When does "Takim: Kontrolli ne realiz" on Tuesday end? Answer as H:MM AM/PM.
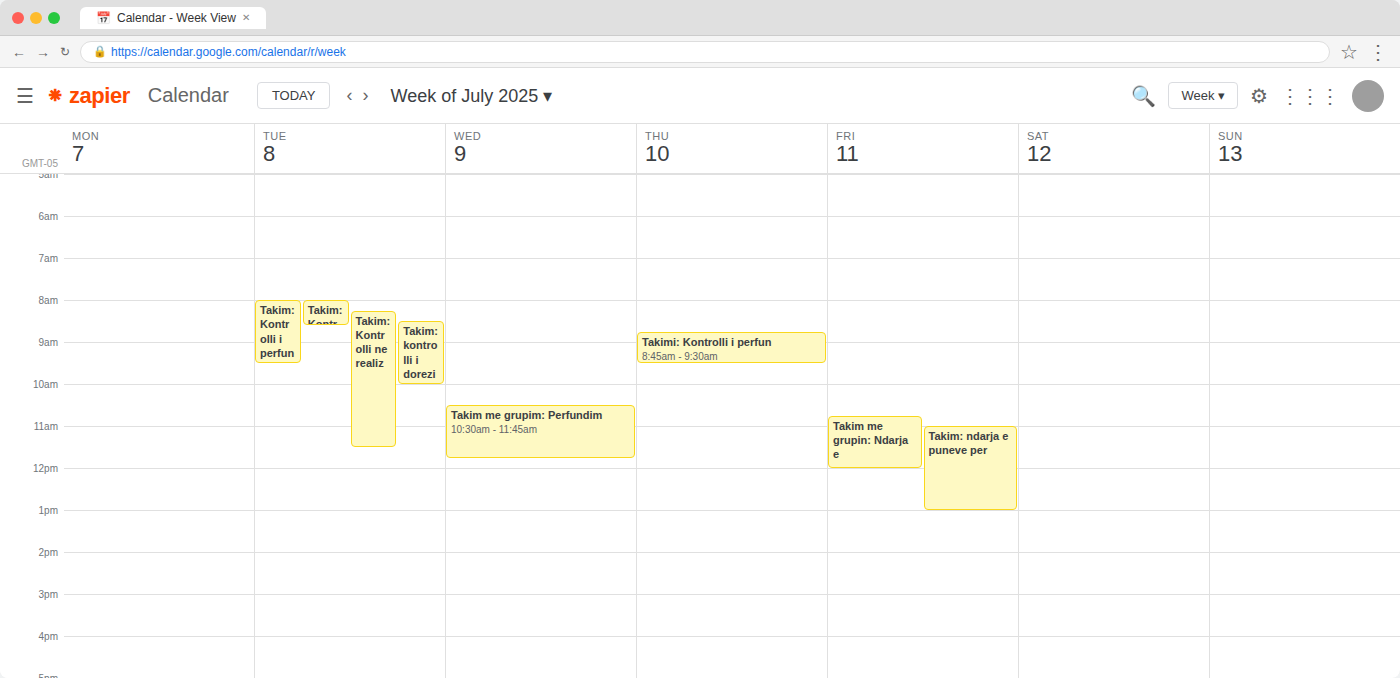
11:30 AM